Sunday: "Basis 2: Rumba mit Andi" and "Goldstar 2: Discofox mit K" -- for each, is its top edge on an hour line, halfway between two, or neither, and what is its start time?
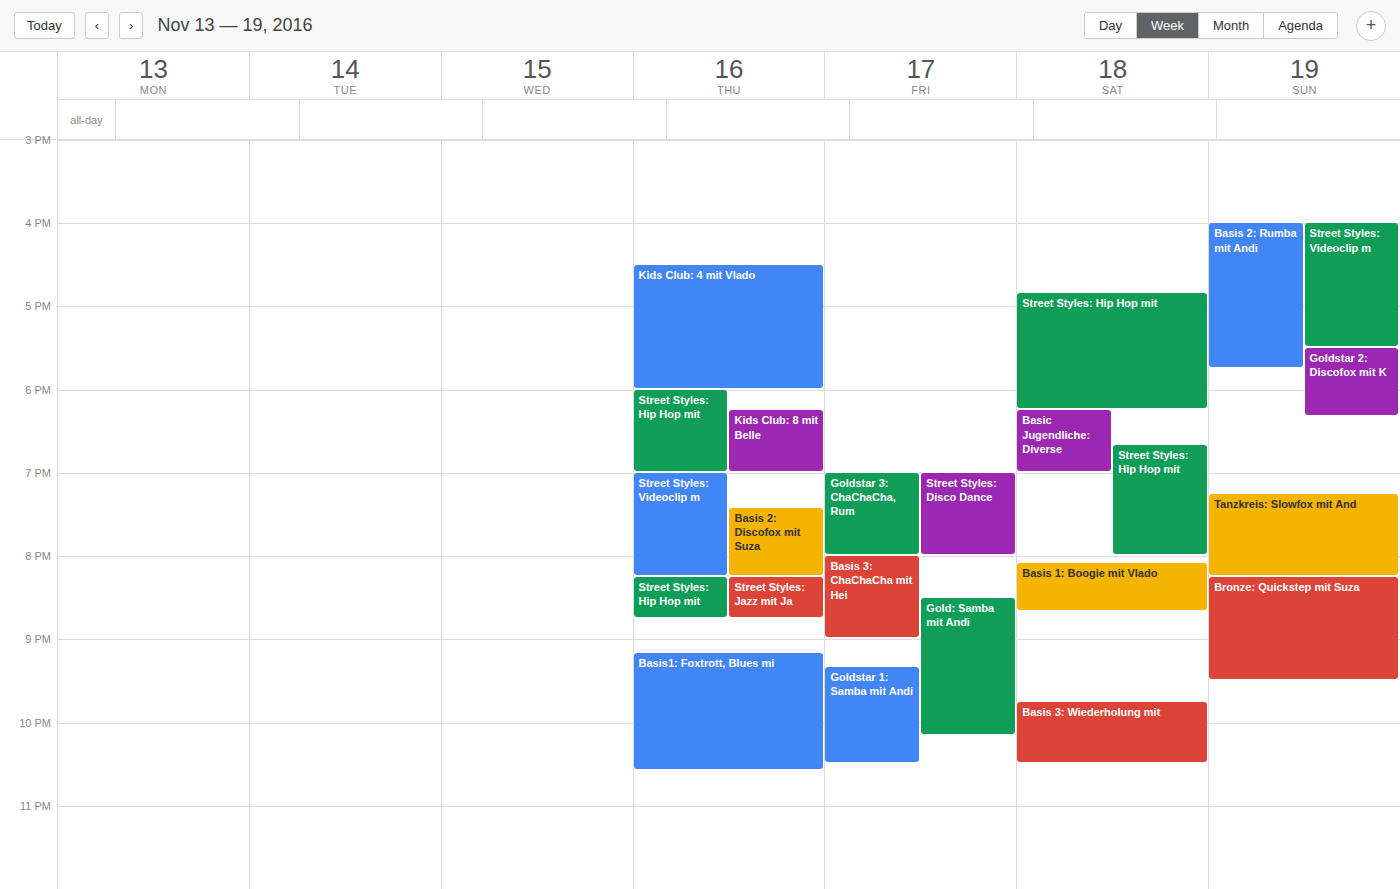
"Basis 2: Rumba mit Andi": 4:00 PM, exactly on the 4 PM line. "Goldstar 2: Discofox mit K": 5:30 PM, halfway between the 5 PM and 6 PM lines.